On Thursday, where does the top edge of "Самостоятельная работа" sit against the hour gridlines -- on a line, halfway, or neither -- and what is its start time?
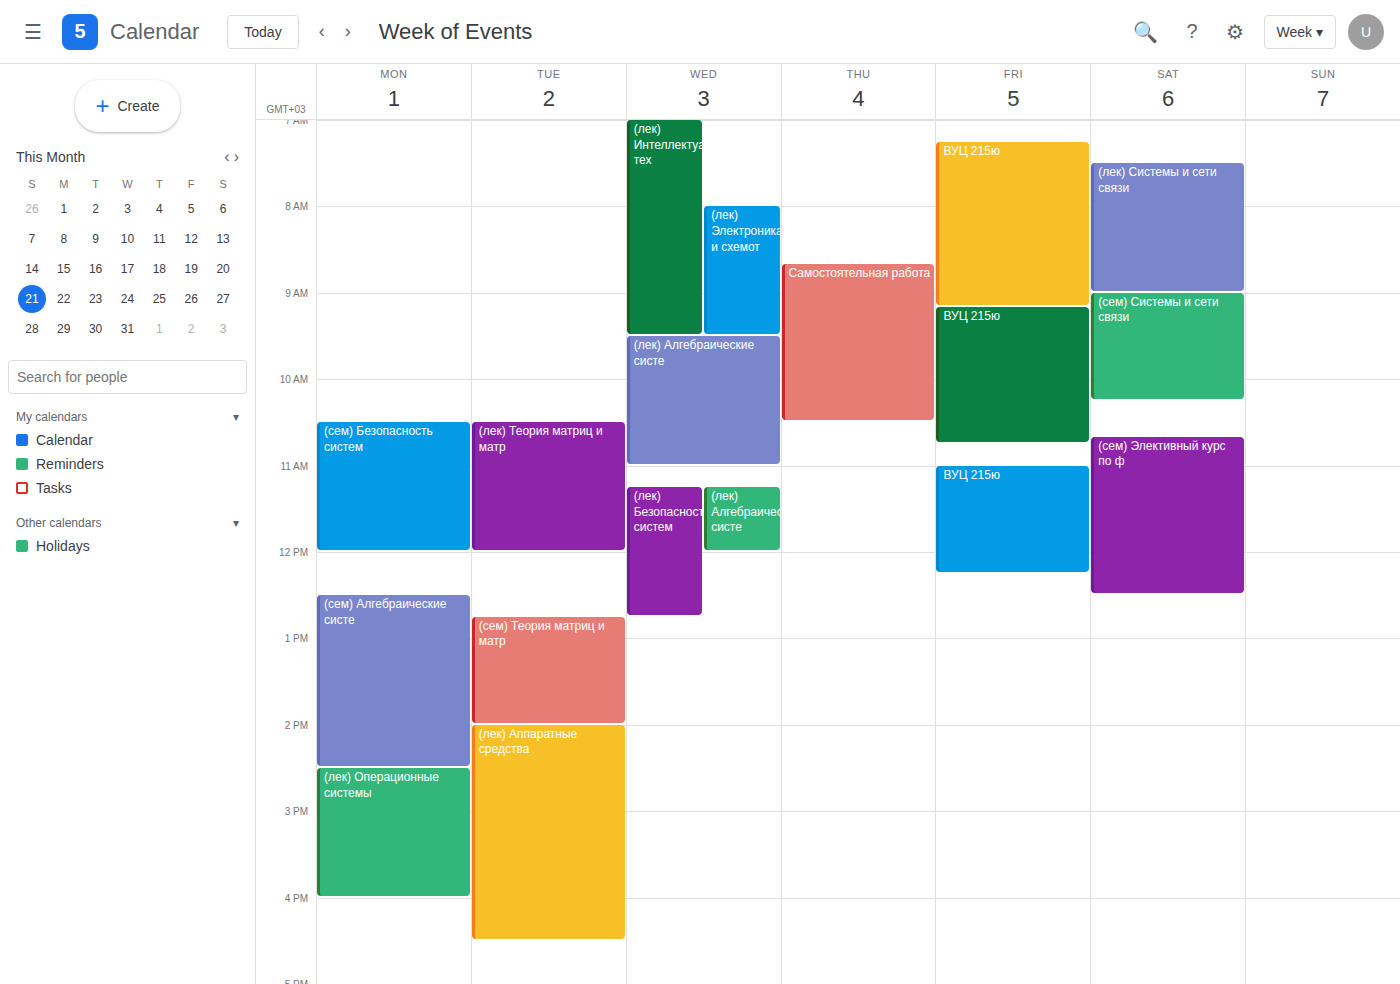
8:40 AM -- neither: 40 minutes below the 8 AM line and 20 minutes above the 9 AM line.